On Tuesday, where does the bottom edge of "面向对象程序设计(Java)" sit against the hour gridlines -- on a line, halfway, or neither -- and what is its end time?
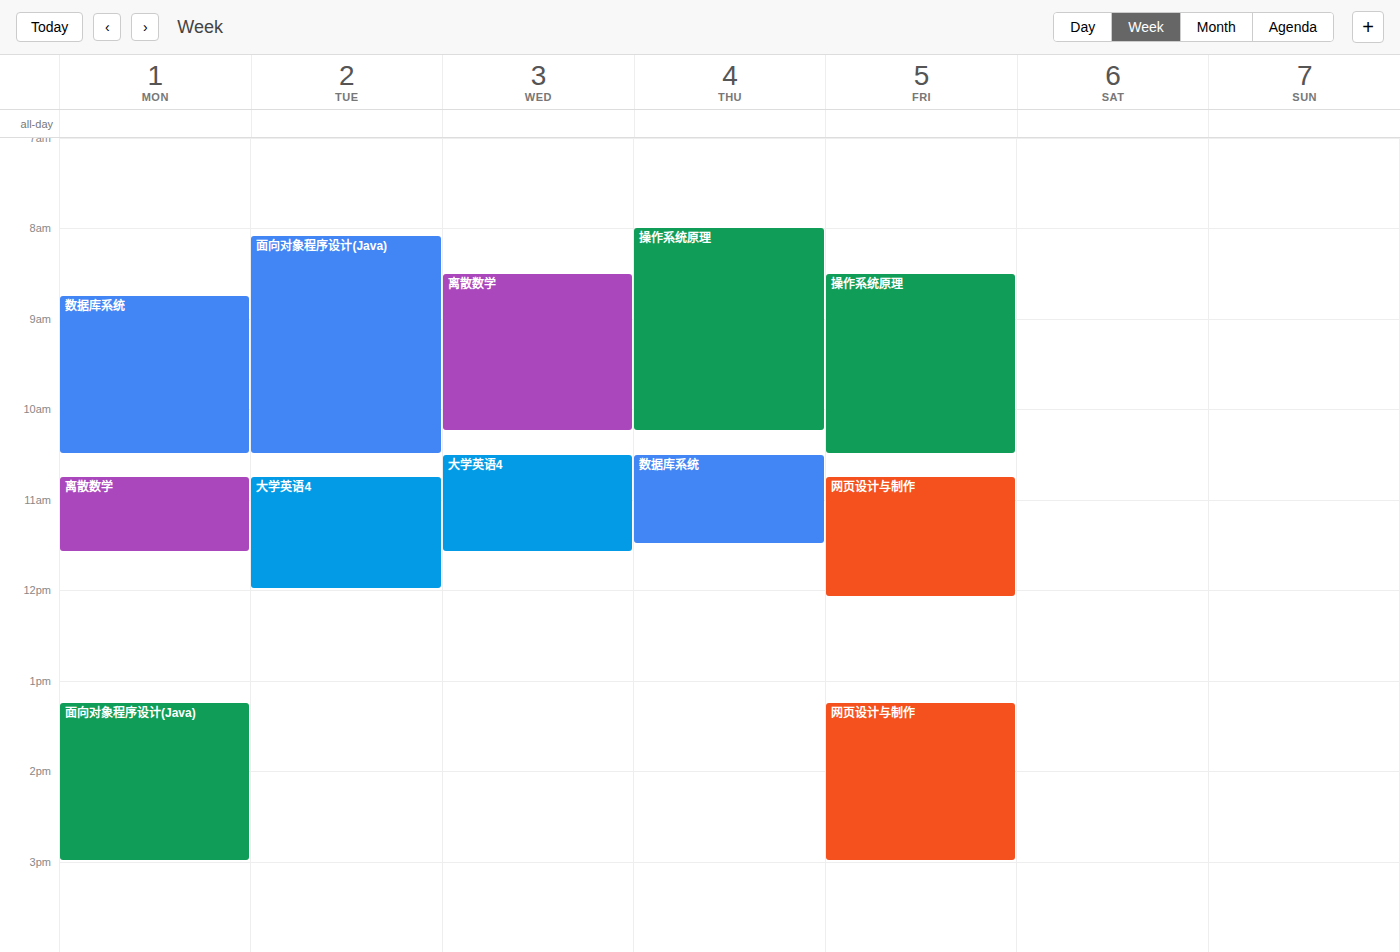
10:30 AM -- halfway between the 10 AM and 11 AM lines.